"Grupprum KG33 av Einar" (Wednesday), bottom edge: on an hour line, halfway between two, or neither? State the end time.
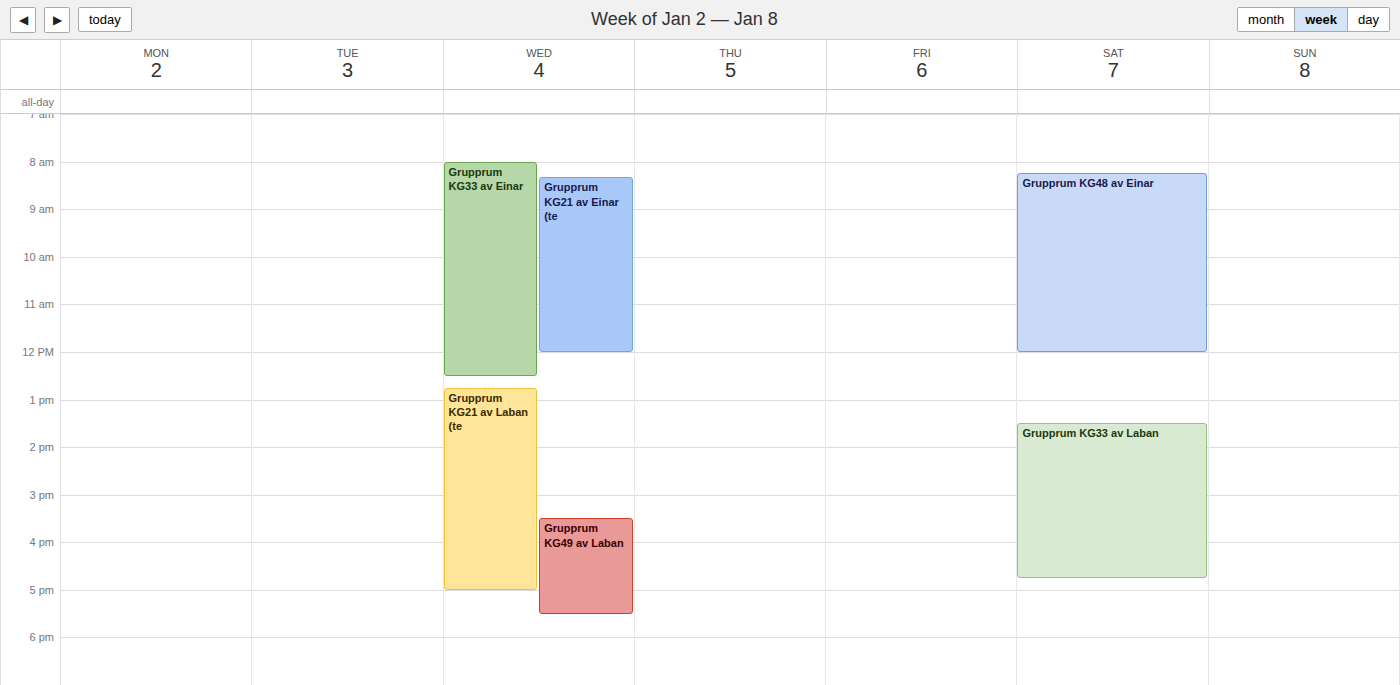
12:30 PM -- halfway between the 12 PM and 1 PM lines.